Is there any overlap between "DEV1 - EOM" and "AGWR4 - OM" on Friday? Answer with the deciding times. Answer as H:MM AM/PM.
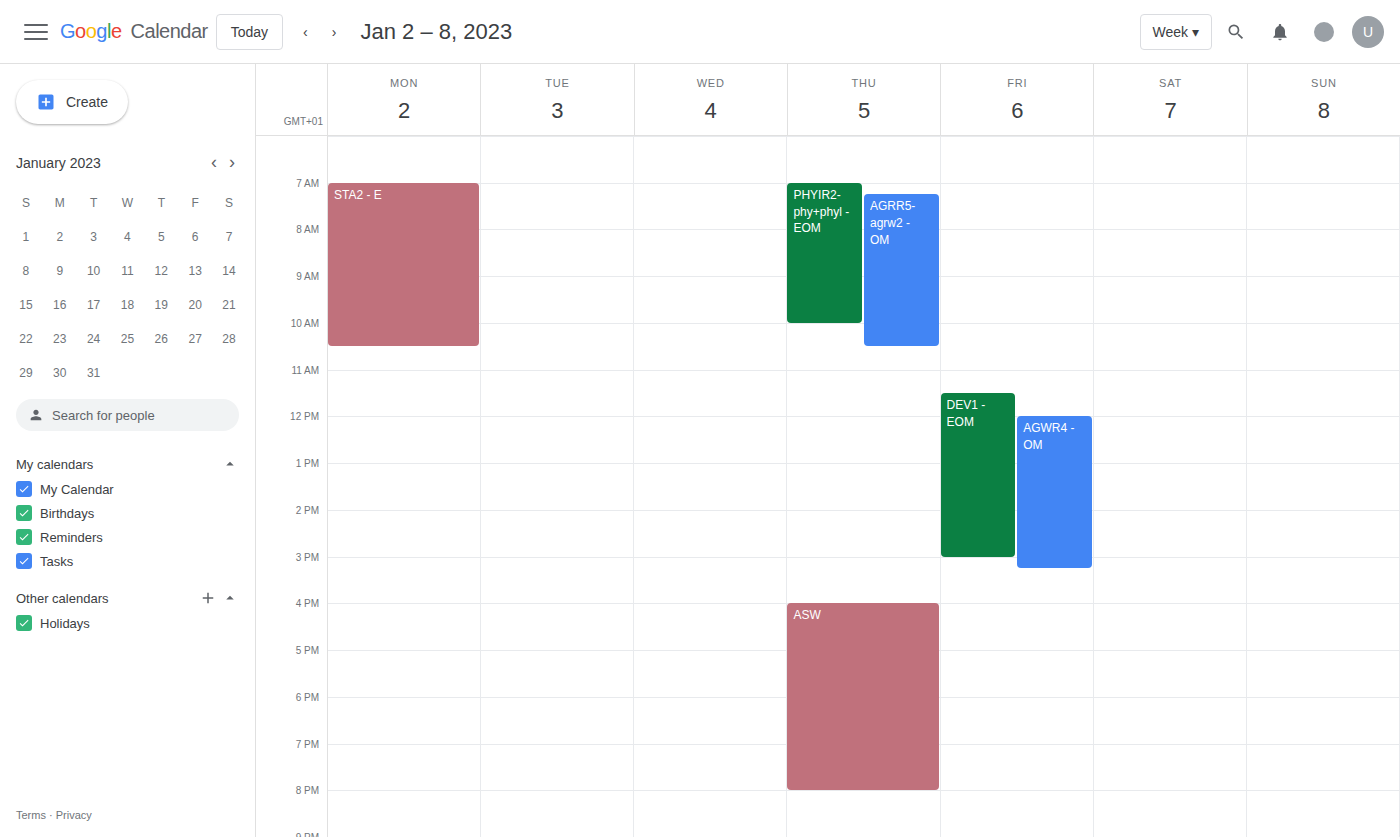
"AGWR4 - OM" starts at 12:00 PM, before "DEV1 - EOM" ends at 3:00 PM -- they overlap.